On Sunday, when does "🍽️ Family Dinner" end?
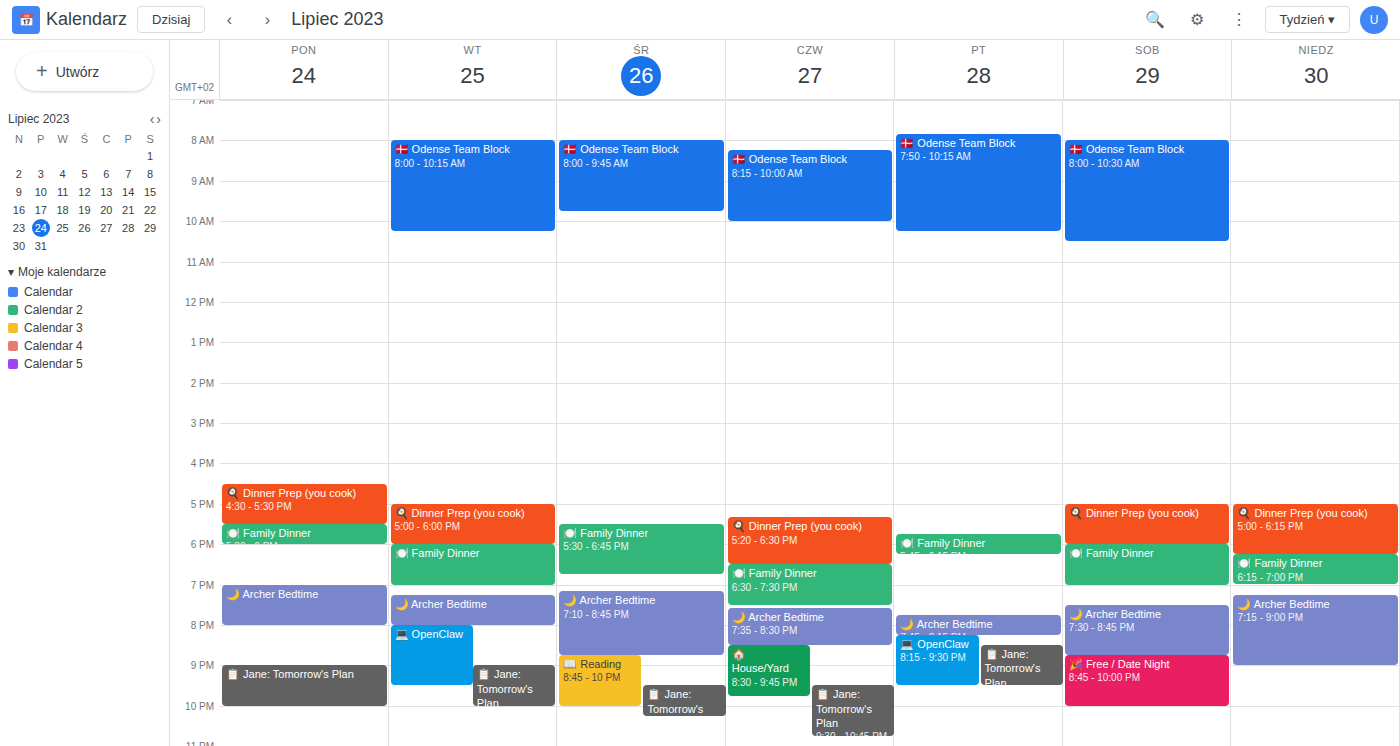
7:00 PM